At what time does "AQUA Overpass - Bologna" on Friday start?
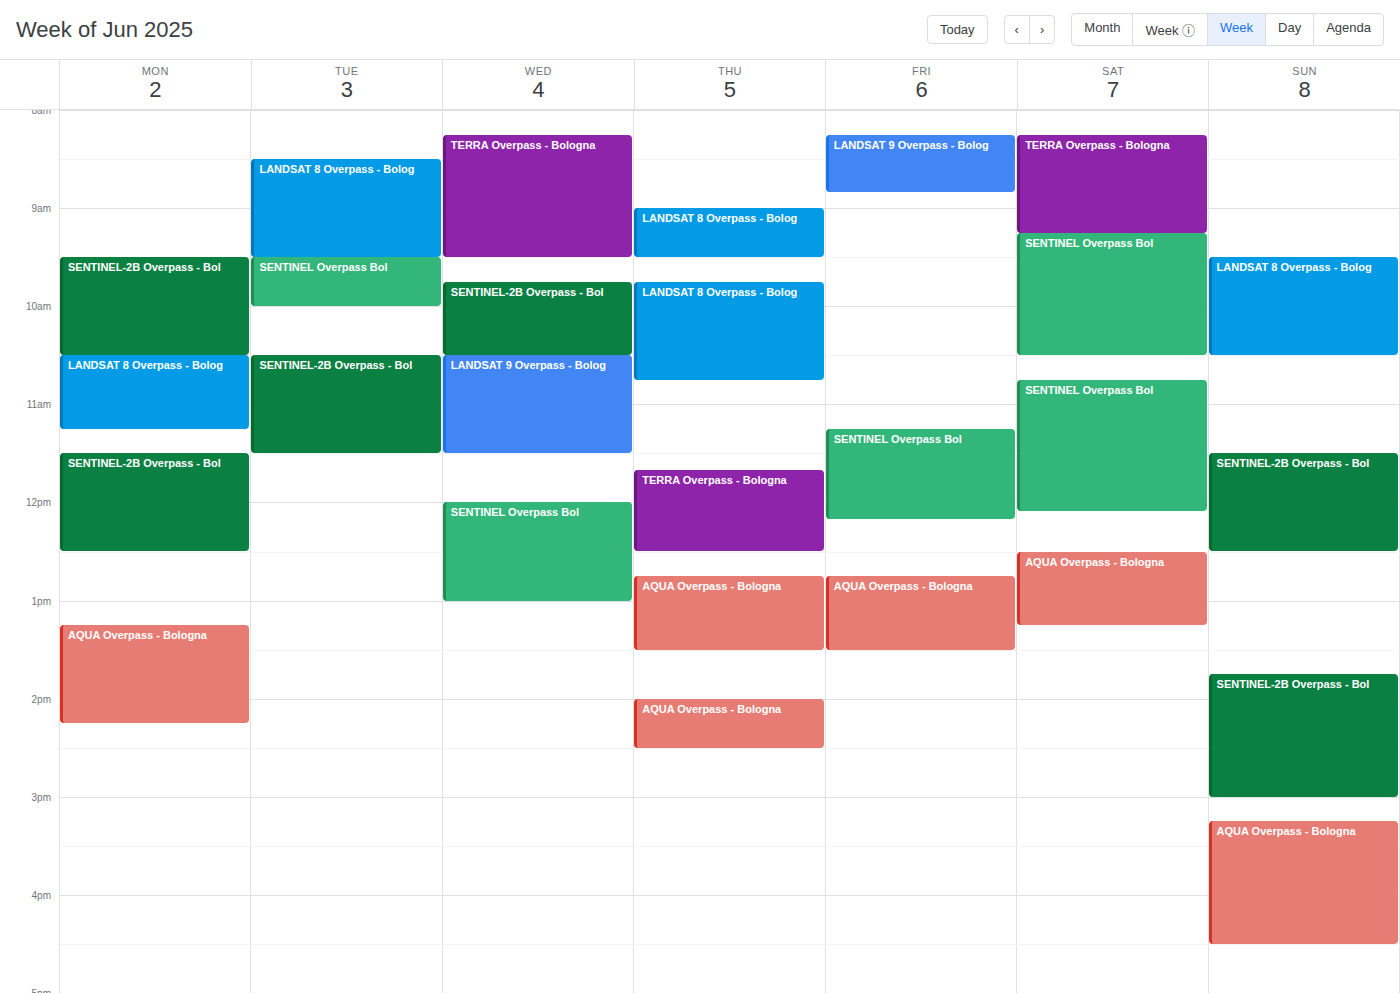
12:45 PM